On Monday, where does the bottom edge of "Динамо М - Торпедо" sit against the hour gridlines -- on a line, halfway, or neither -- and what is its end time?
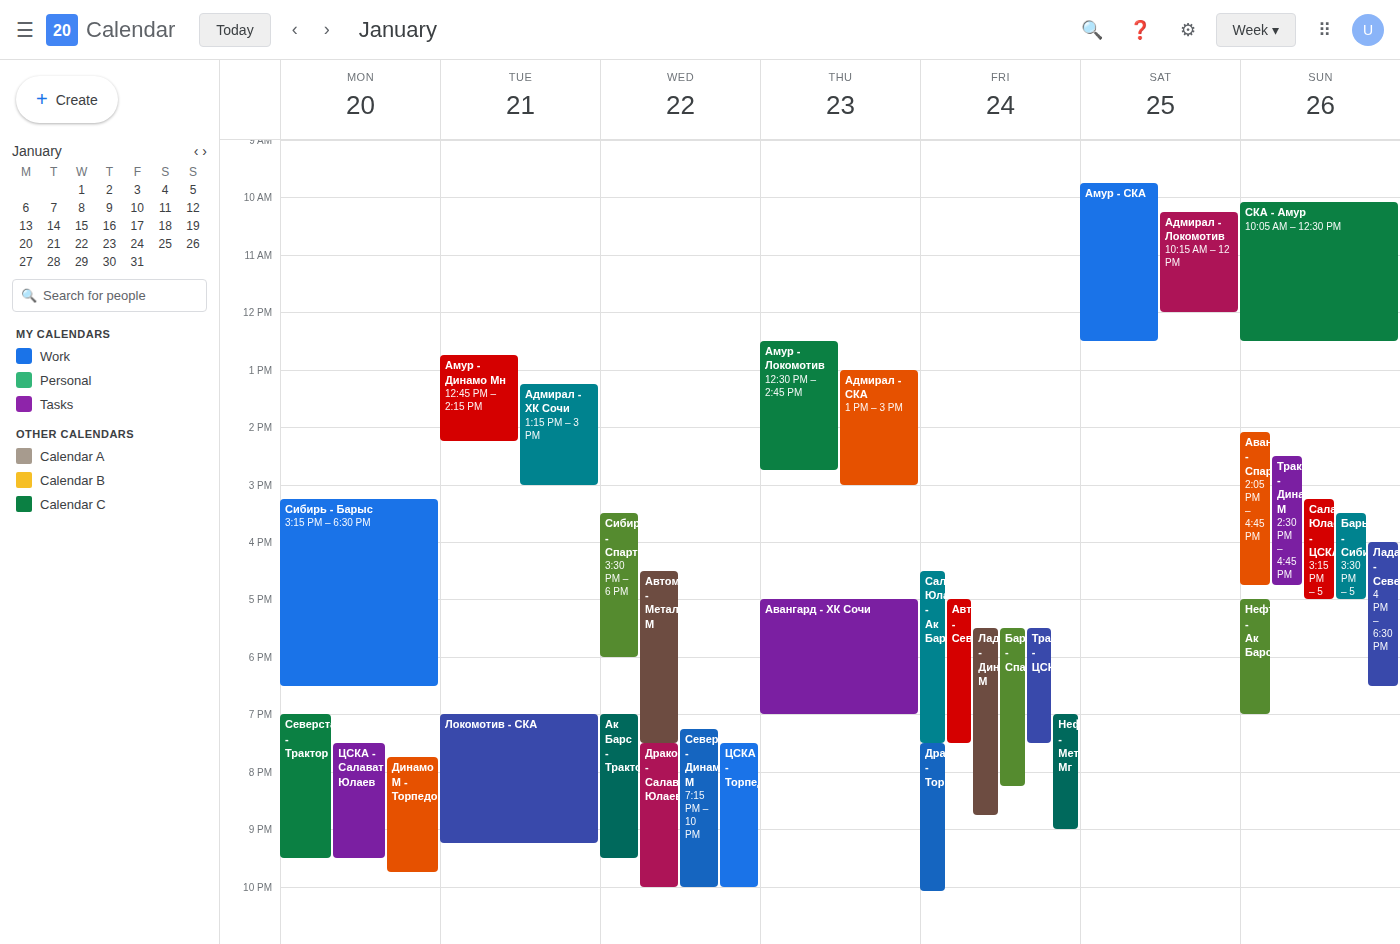
9:45 PM -- neither: three quarters of the way from the 9 PM line to the 10 PM line.